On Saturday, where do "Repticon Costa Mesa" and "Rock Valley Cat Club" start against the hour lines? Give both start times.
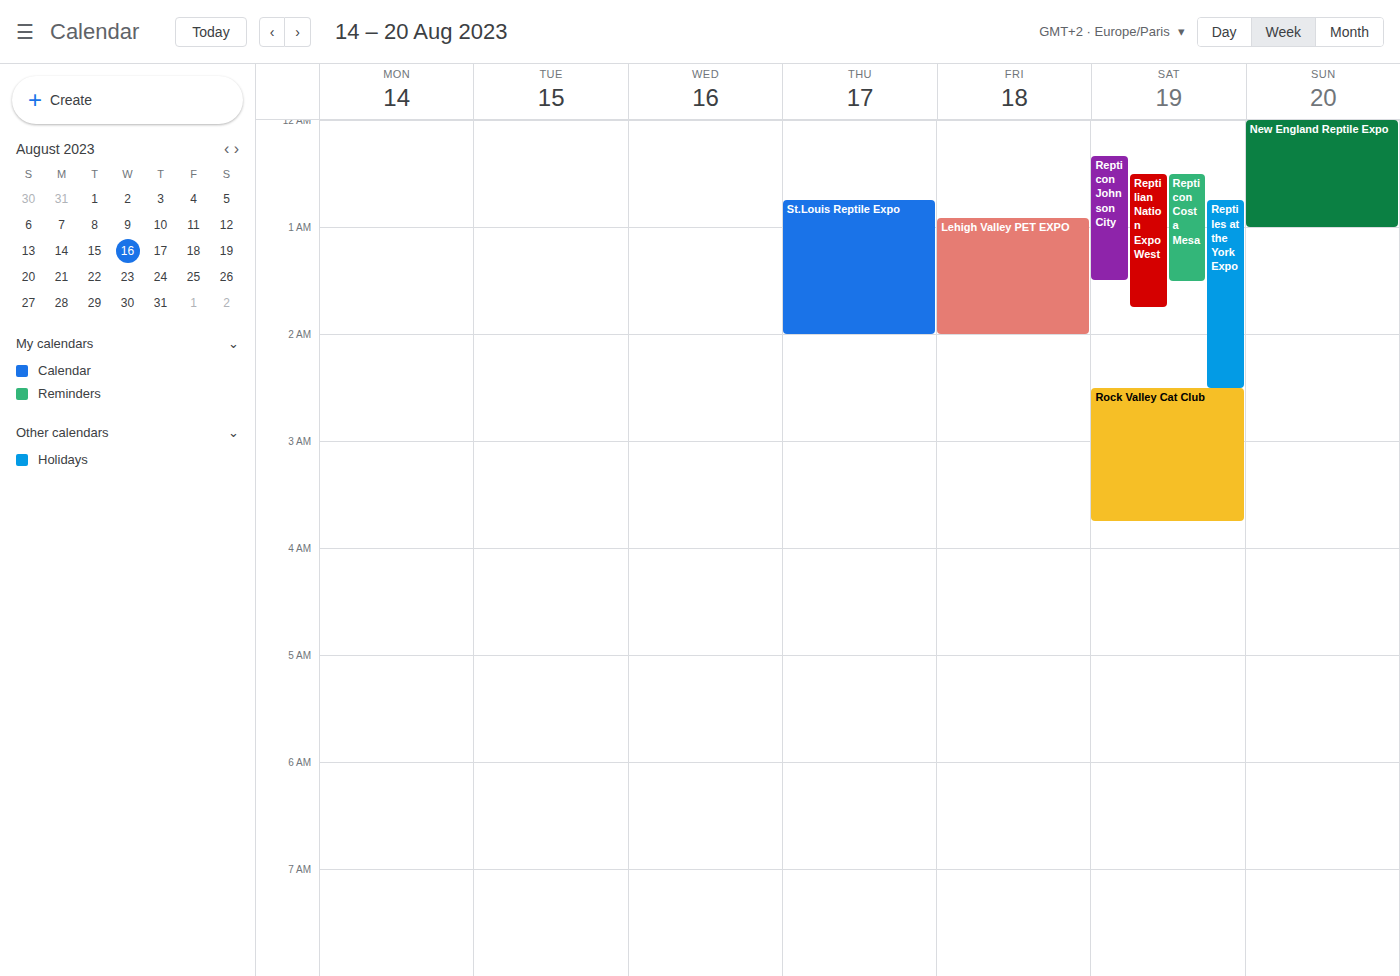
"Repticon Costa Mesa": 12:30 AM, halfway between the 12 AM and 1 AM lines. "Rock Valley Cat Club": 2:30 AM, halfway between the 2 AM and 3 AM lines.